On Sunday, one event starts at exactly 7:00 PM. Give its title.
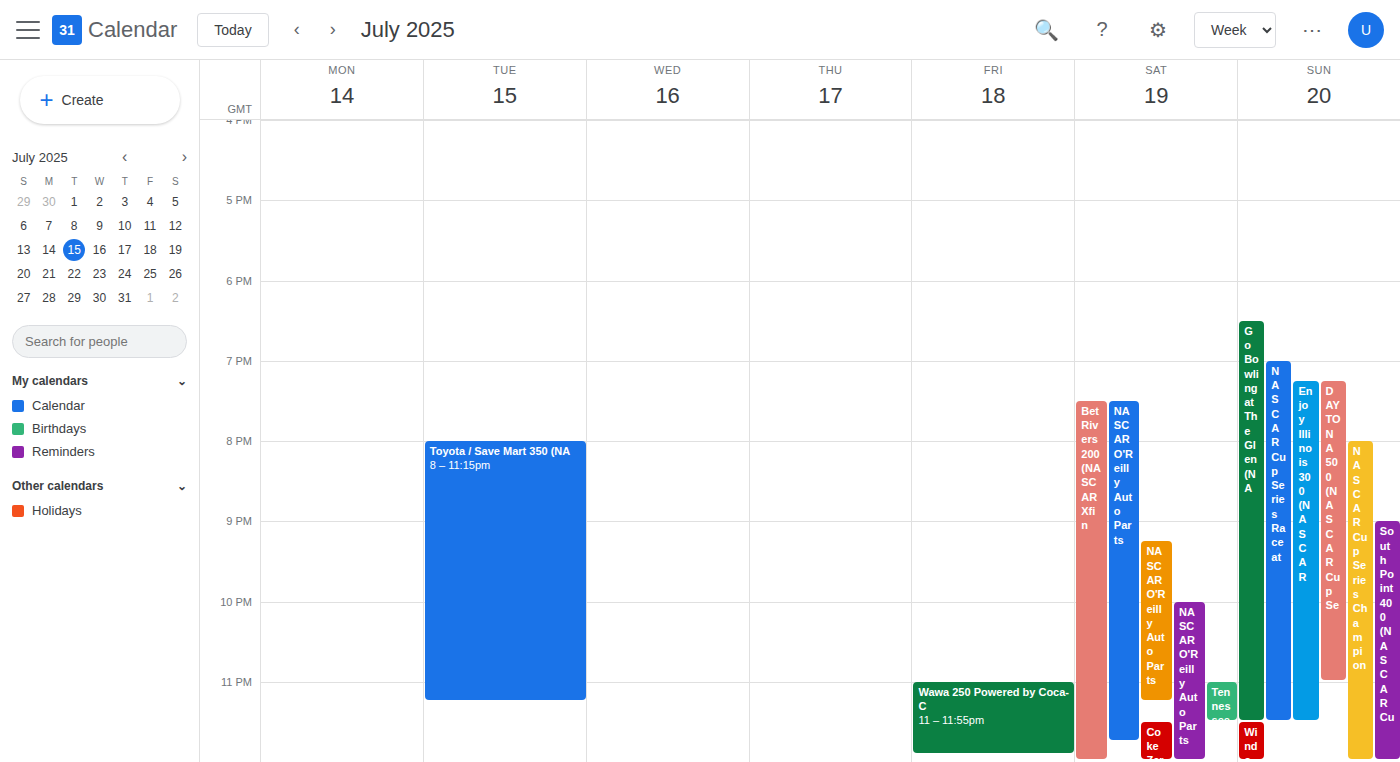
"NASCAR Cup Series Race at"